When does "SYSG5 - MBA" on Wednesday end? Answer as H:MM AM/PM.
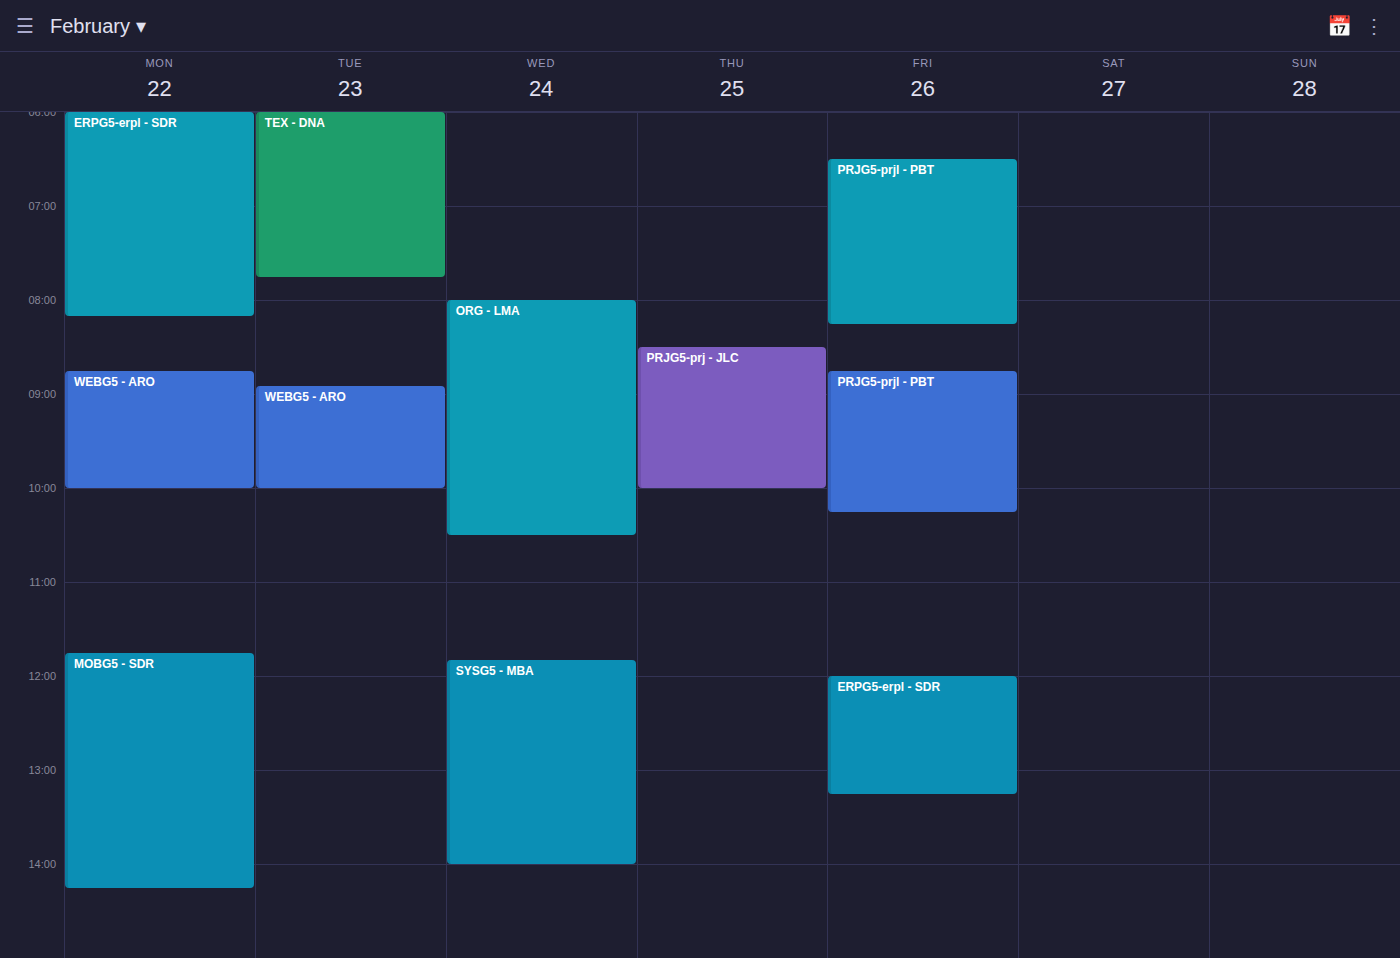
2:00 PM